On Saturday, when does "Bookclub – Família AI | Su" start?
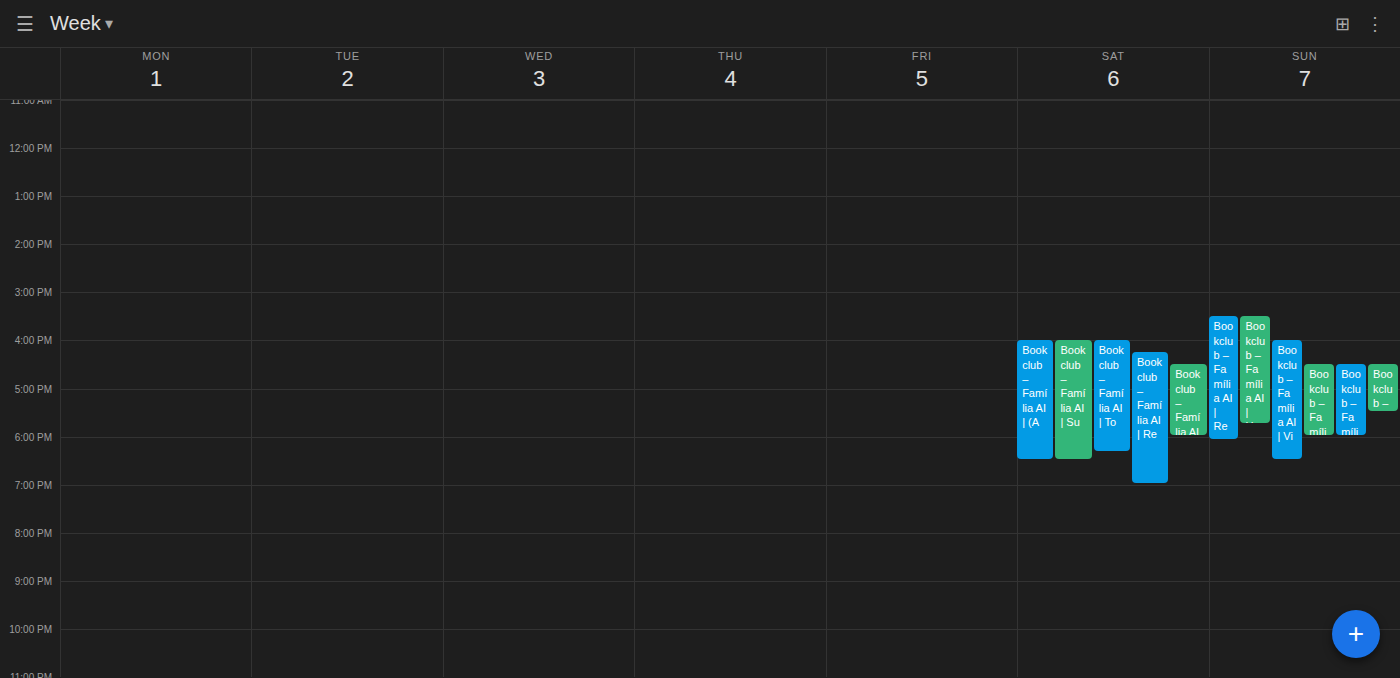
16:00